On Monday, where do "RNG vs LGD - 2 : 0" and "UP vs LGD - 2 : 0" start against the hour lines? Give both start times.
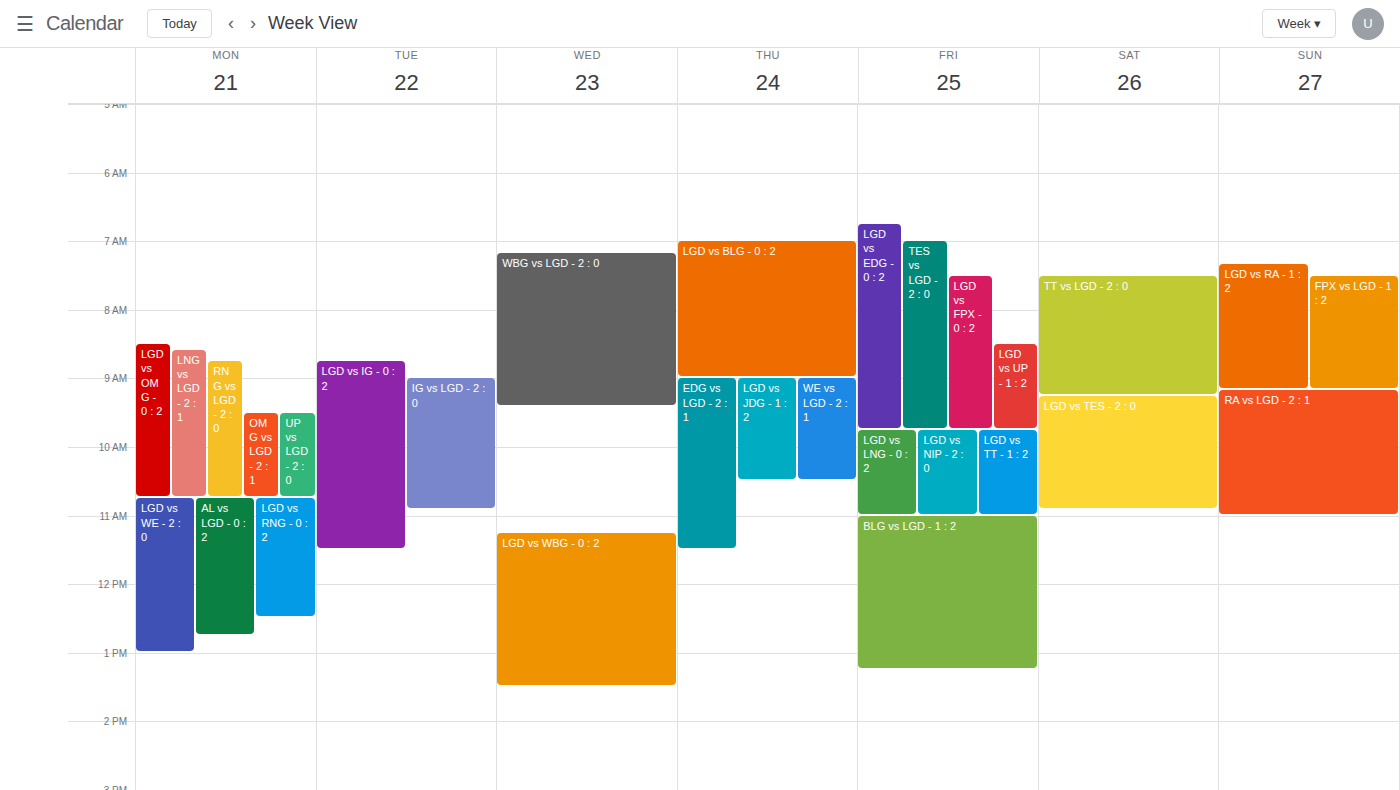
"RNG vs LGD - 2 : 0": 8:45 AM, neither: three quarters of the way from the 8 AM line to the 9 AM line. "UP vs LGD - 2 : 0": 9:30 AM, halfway between the 9 AM and 10 AM lines.